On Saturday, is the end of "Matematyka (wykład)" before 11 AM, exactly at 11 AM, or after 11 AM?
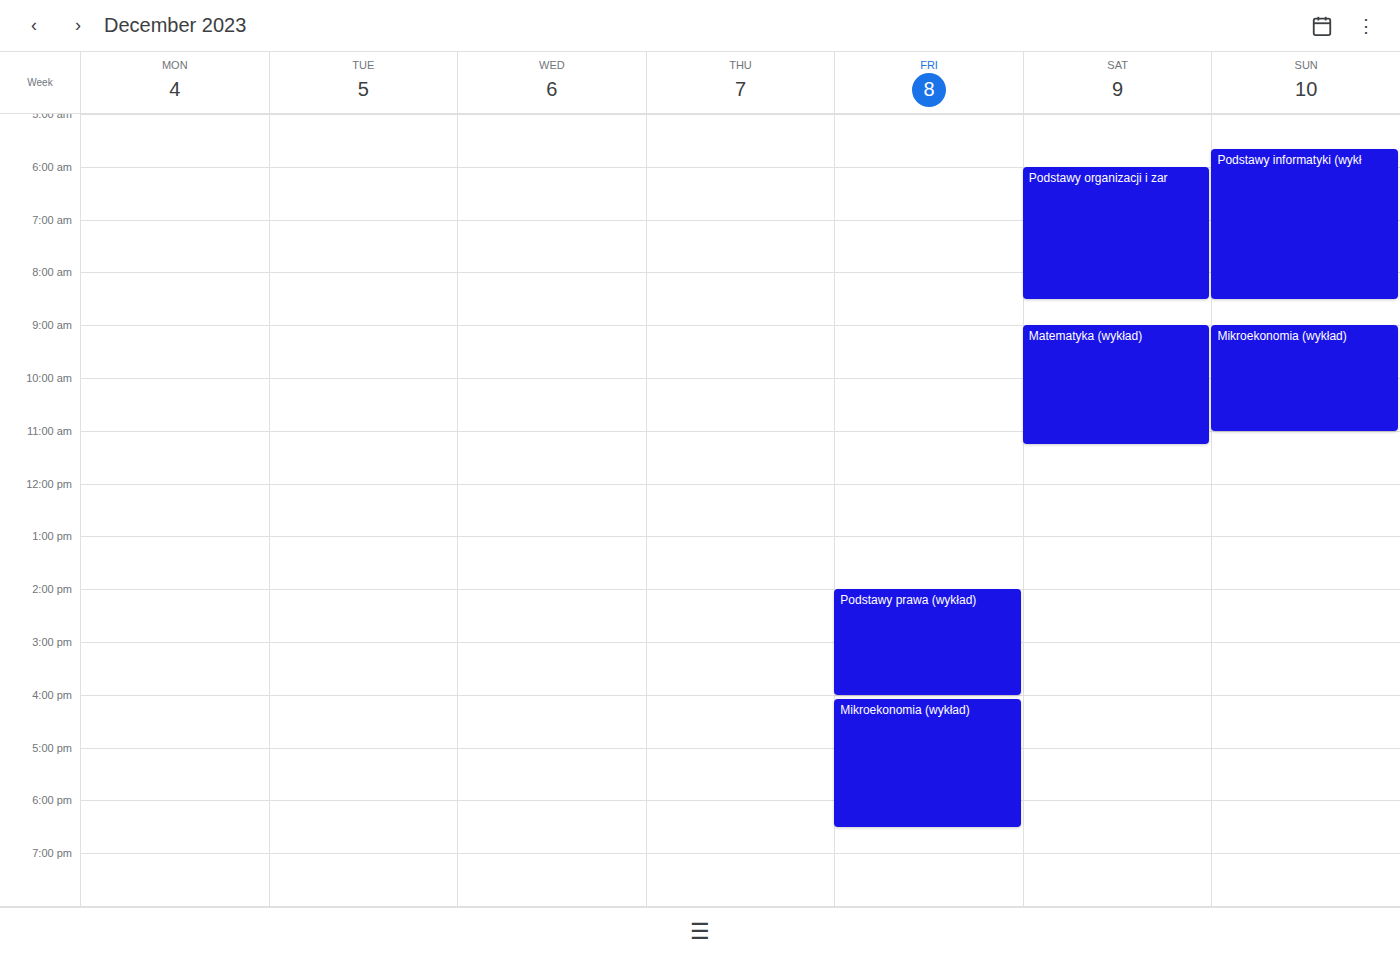
11:15 AM -- after 11 AM, 15 minutes below the 11 AM line.